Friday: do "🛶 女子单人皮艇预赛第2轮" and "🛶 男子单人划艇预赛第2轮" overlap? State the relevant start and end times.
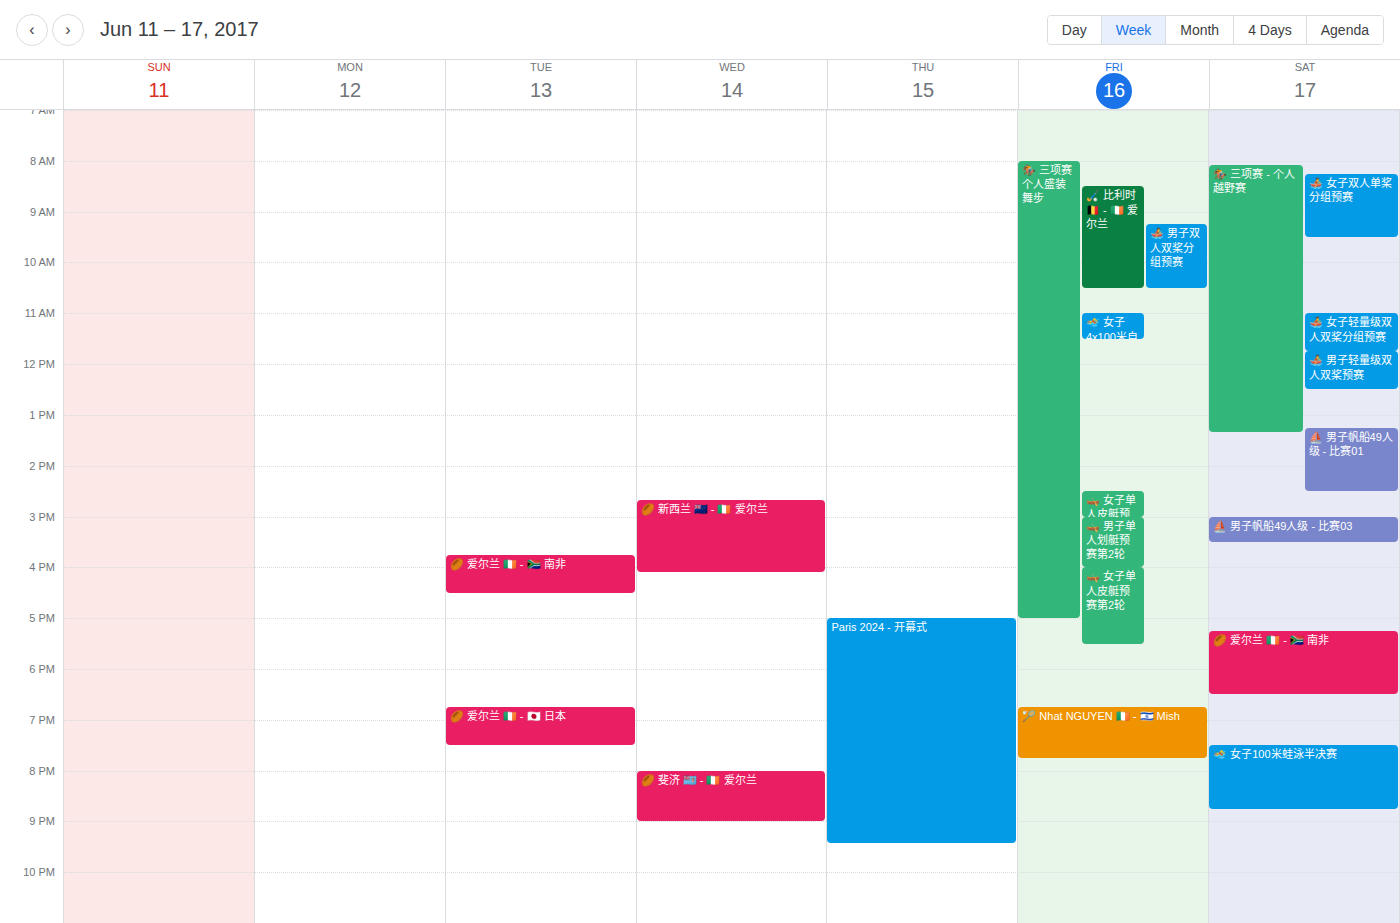
"🛶 男子单人划艇预赛第2轮" ends at 4:00 PM, exactly when "🛶 女子单人皮艇预赛第2轮" starts -- they touch but do not overlap.